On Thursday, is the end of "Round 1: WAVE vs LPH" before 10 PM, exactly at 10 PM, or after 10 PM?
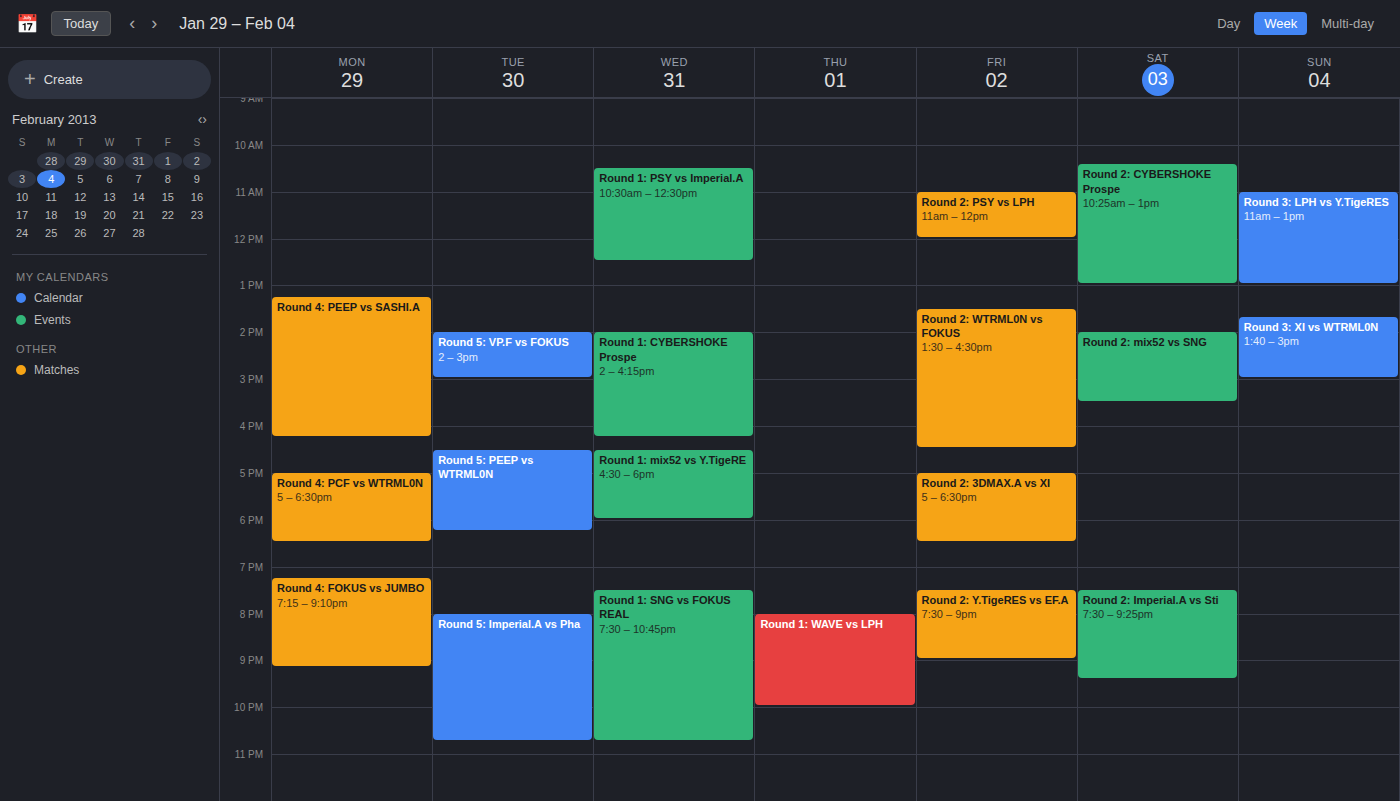
10:00 PM -- exactly at 10 PM, on the 10 PM line.